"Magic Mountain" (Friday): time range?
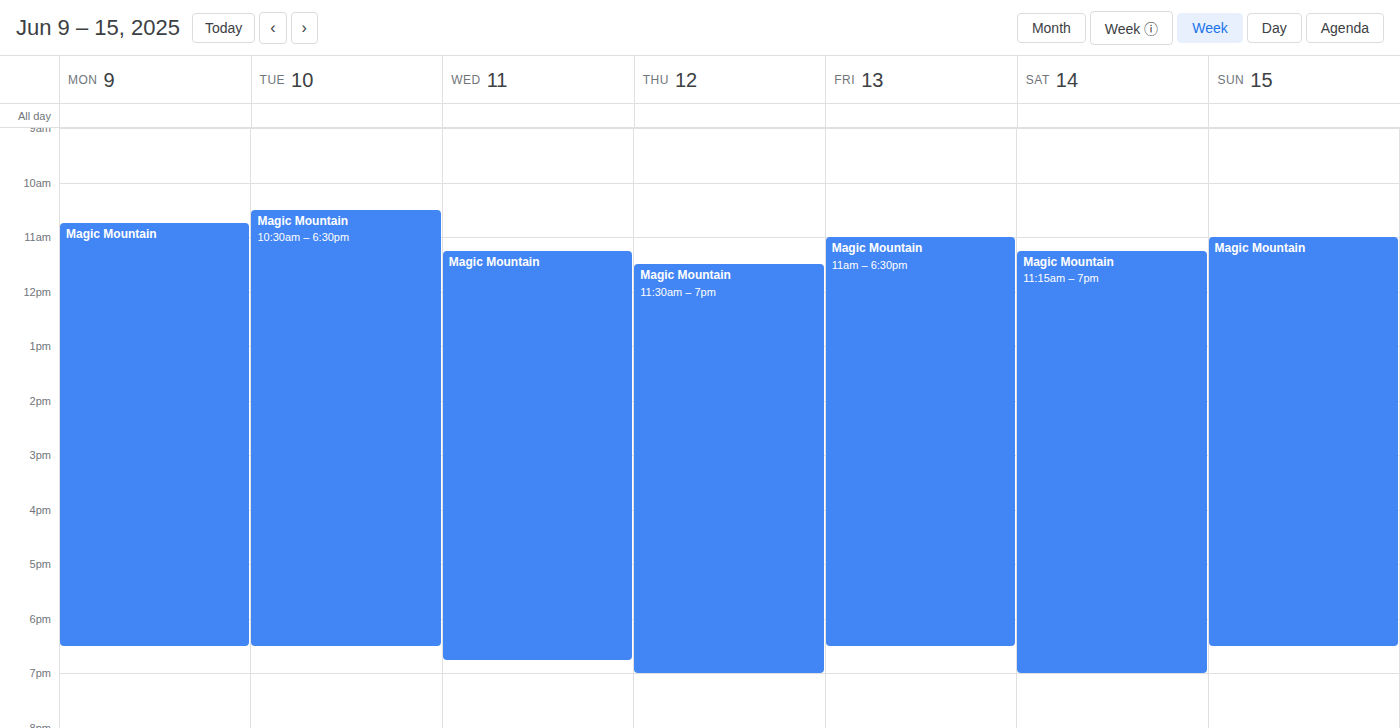
11:00 AM to 6:30 PM